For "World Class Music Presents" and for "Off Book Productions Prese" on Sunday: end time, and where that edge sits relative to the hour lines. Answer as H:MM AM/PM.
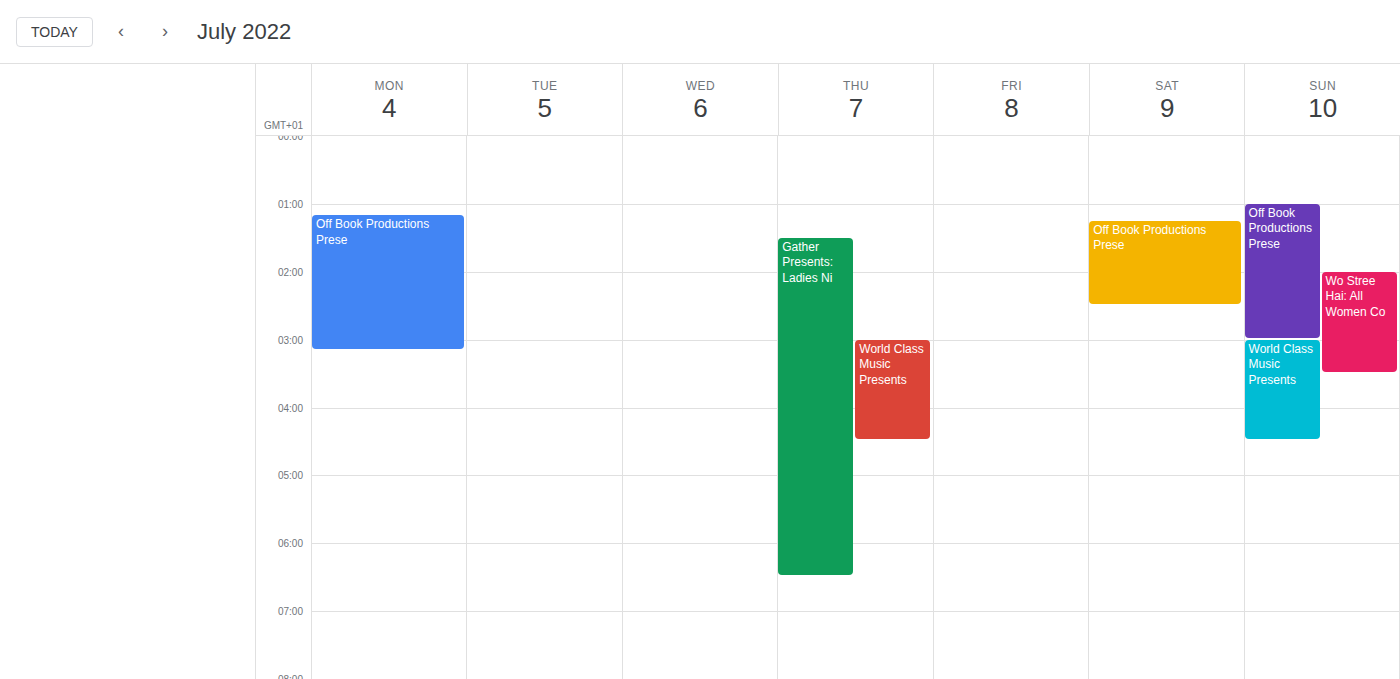
"World Class Music Presents": 4:30 AM, halfway between the 4 AM and 5 AM lines. "Off Book Productions Prese": 3:00 AM, exactly on the 3 AM line.